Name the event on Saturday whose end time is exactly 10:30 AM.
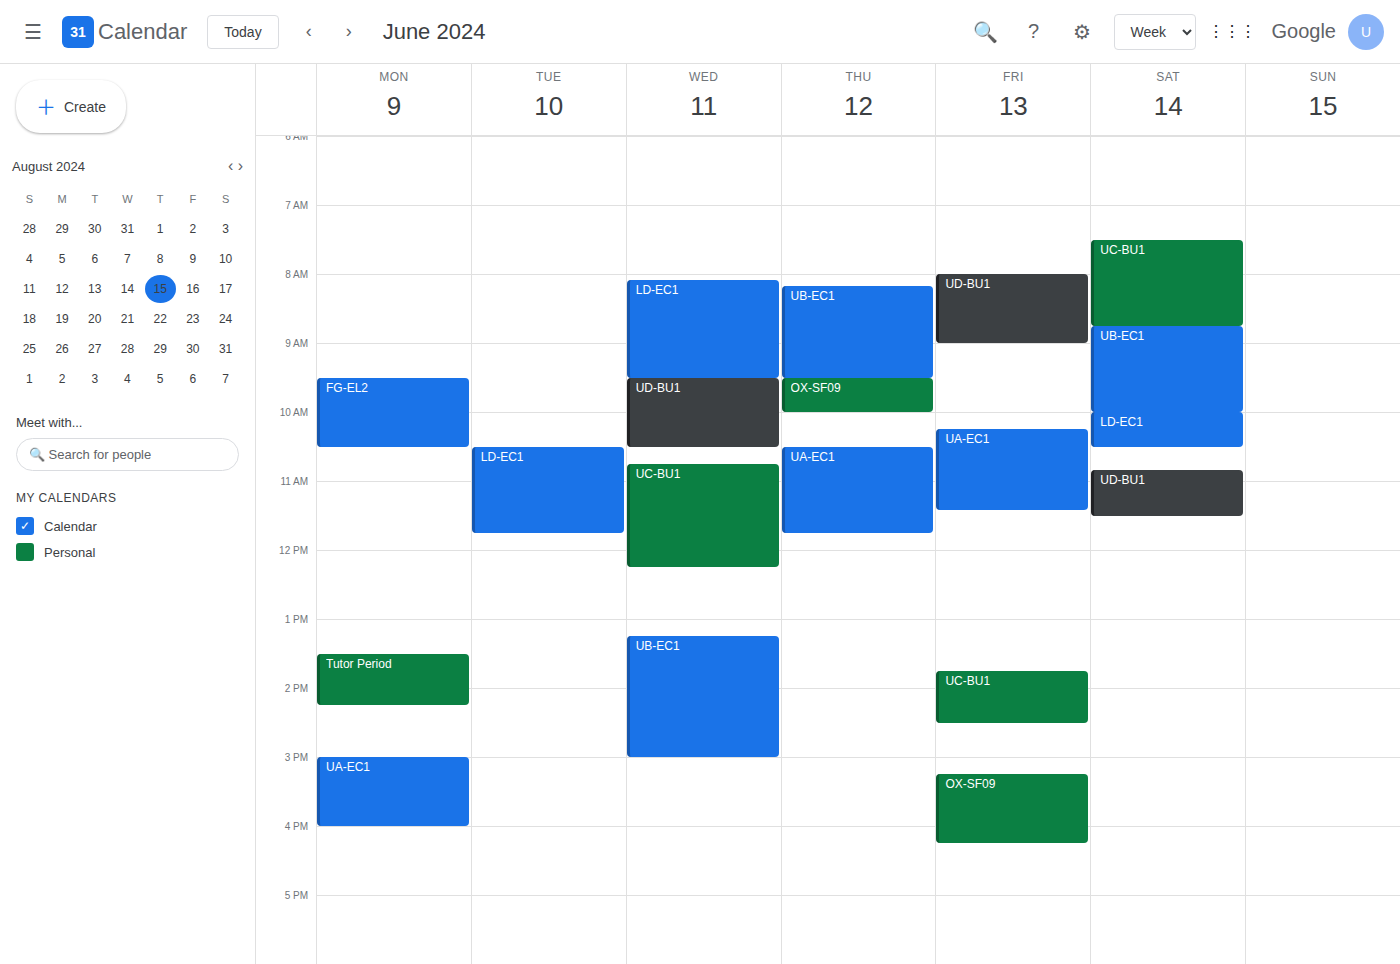
"LD-EC1"